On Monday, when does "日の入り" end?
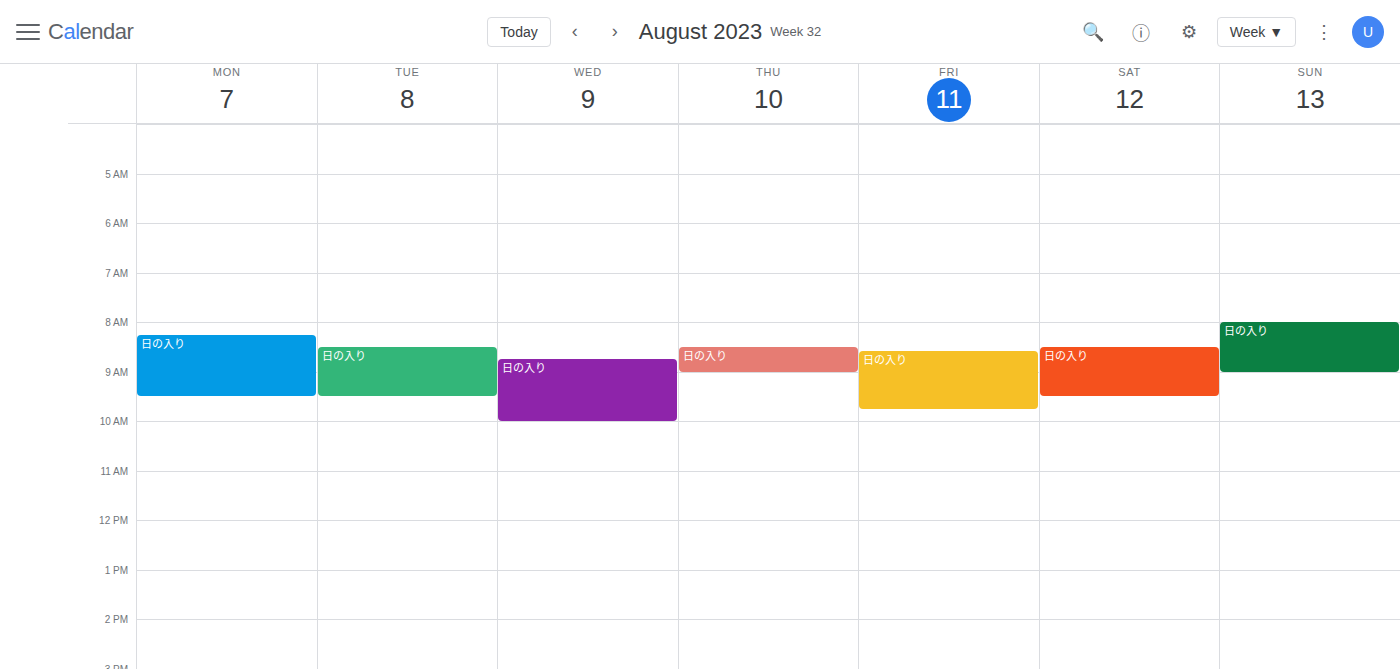
9:30 AM